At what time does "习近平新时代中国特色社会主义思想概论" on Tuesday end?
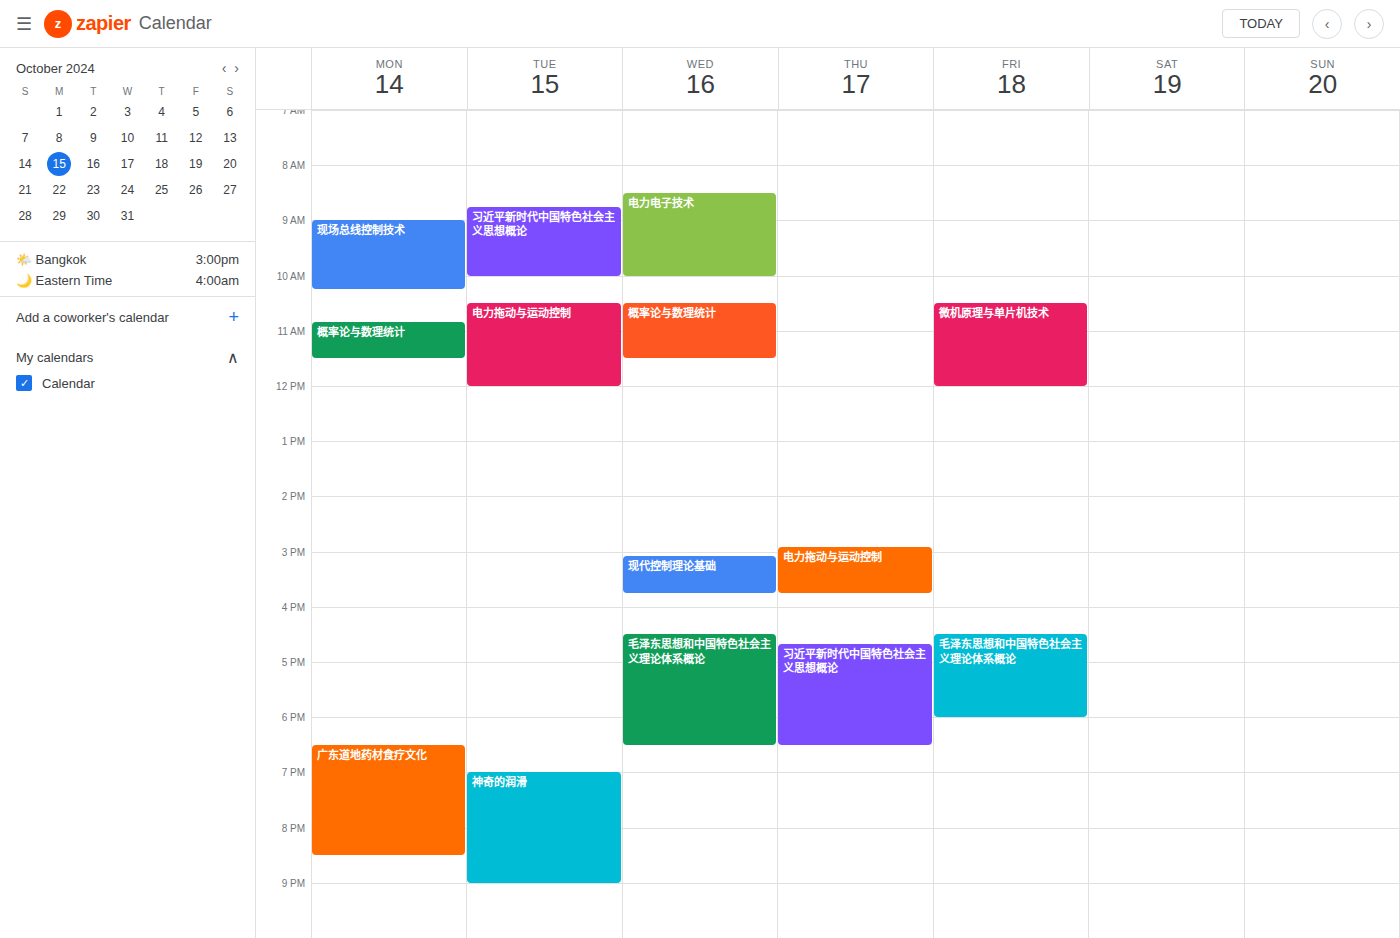
10:00 AM